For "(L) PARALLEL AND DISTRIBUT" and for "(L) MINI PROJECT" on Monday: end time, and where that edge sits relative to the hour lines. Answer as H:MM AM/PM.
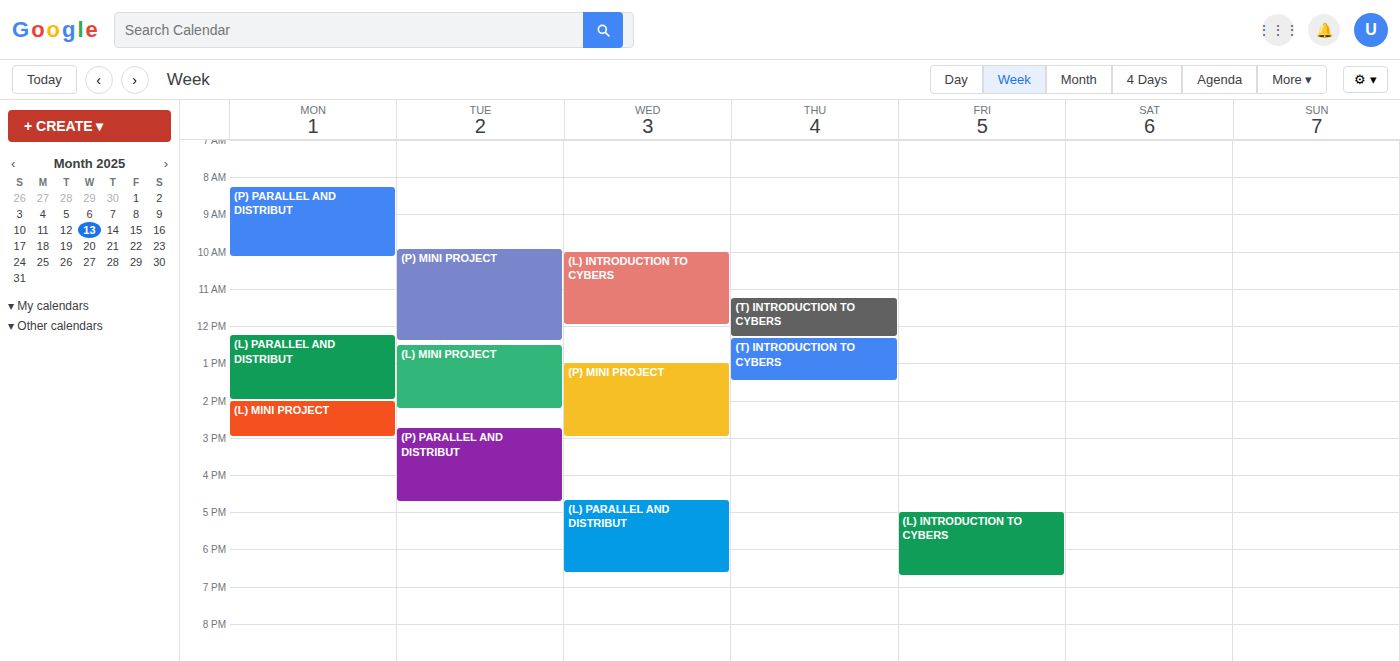
"(L) PARALLEL AND DISTRIBUT": 2:00 PM, exactly on the 2 PM line. "(L) MINI PROJECT": 3:00 PM, exactly on the 3 PM line.